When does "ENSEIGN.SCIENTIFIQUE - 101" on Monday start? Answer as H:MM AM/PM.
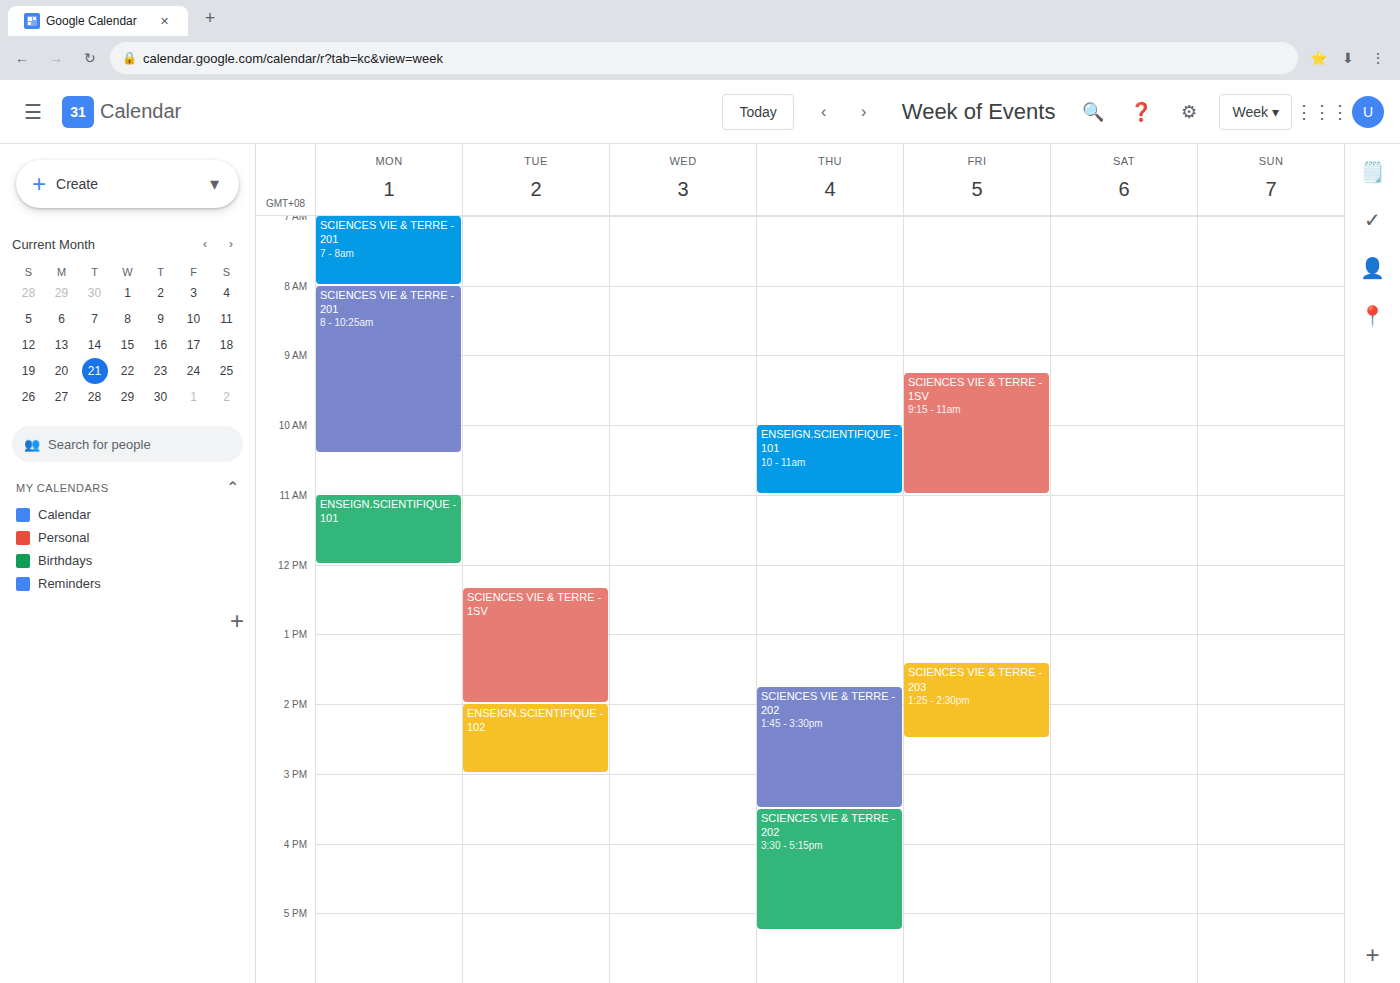
11:00 AM